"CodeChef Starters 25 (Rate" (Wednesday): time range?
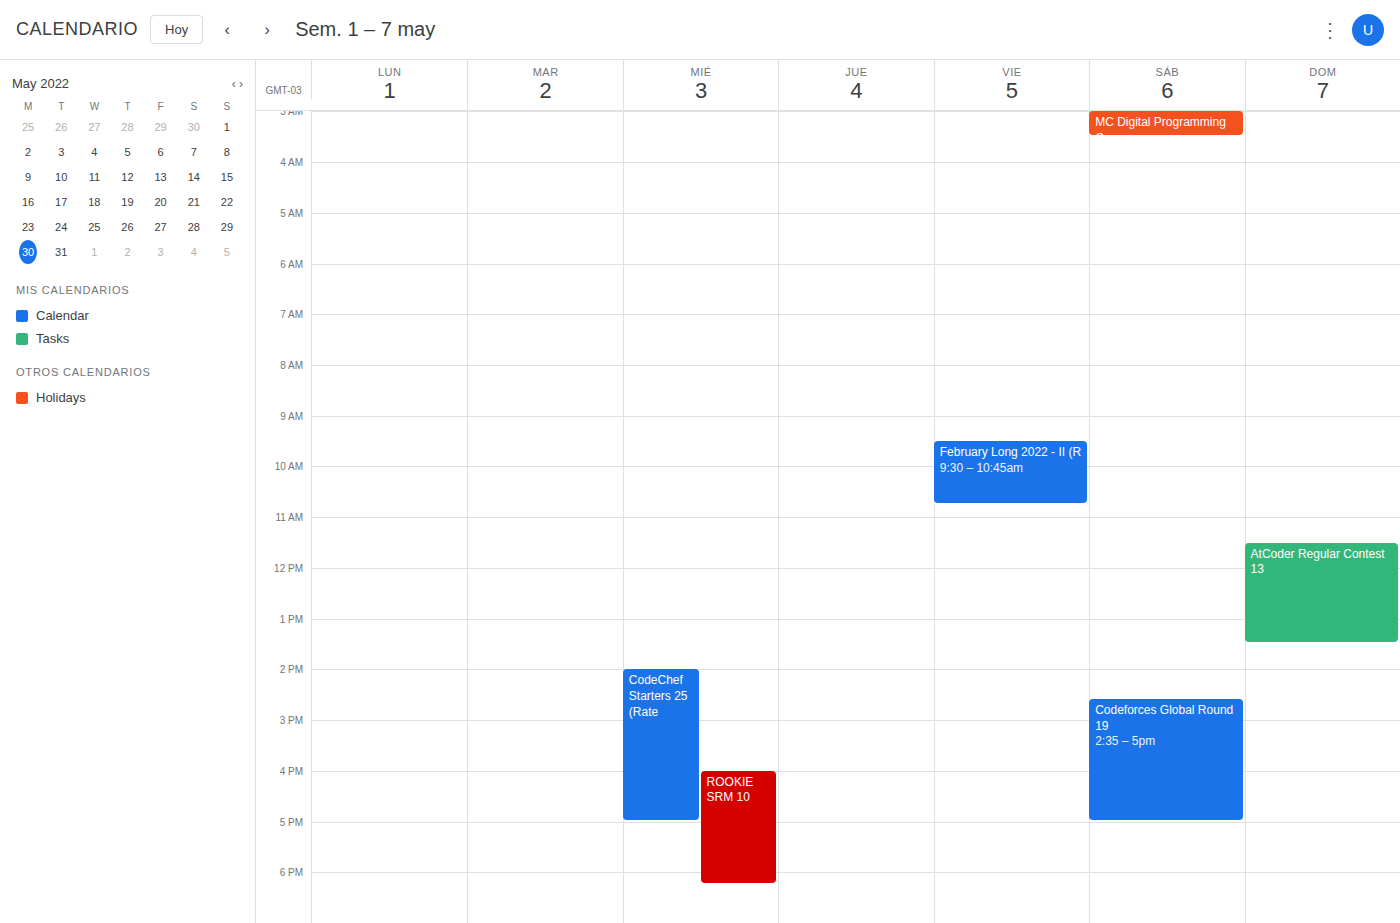
2:00 PM to 5:00 PM